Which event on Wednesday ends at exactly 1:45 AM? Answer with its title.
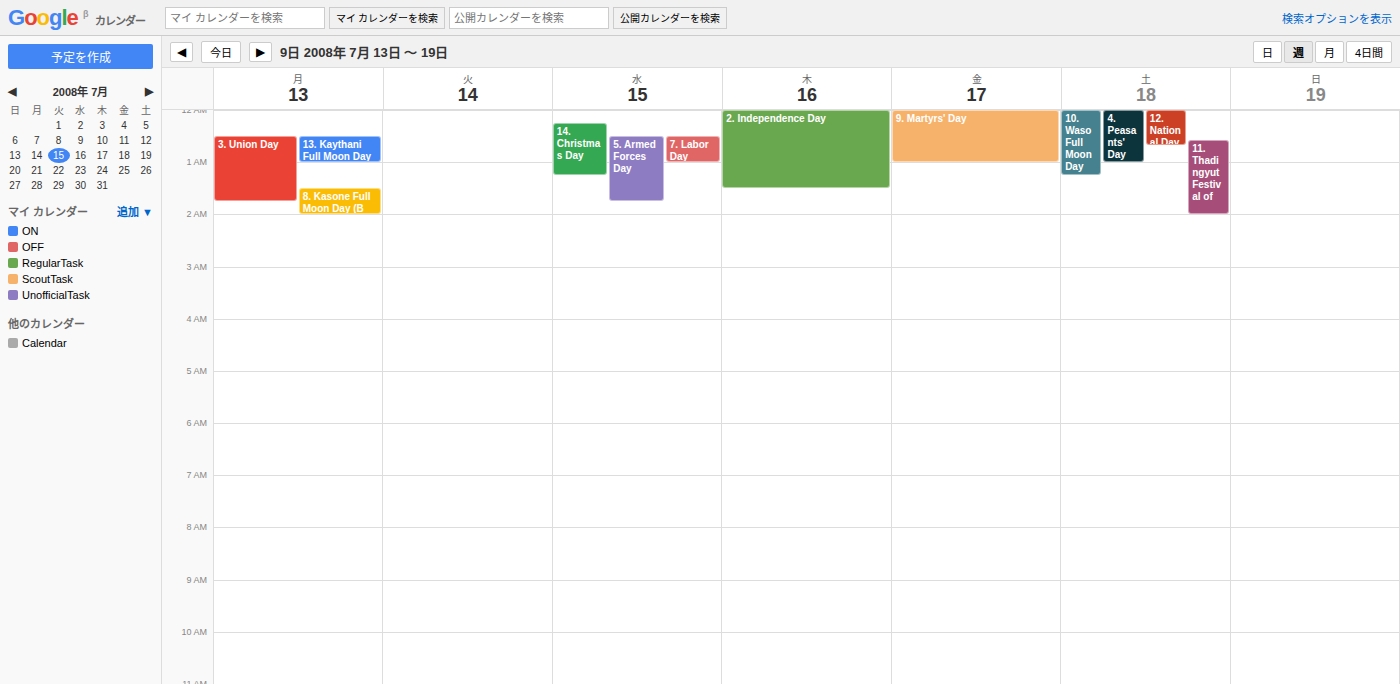
"5. Armed Forces Day"